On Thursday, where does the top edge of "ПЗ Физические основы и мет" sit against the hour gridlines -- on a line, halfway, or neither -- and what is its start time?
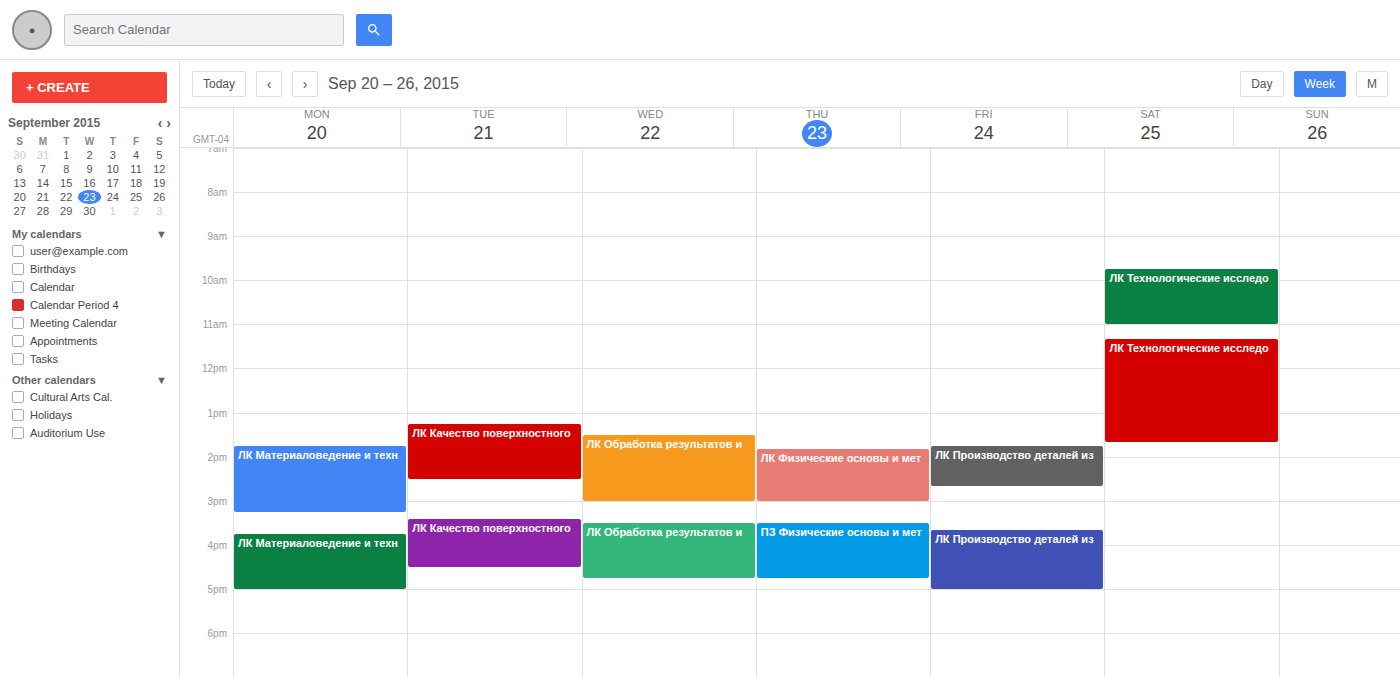
3:30 PM -- halfway between the 3 PM and 4 PM lines.